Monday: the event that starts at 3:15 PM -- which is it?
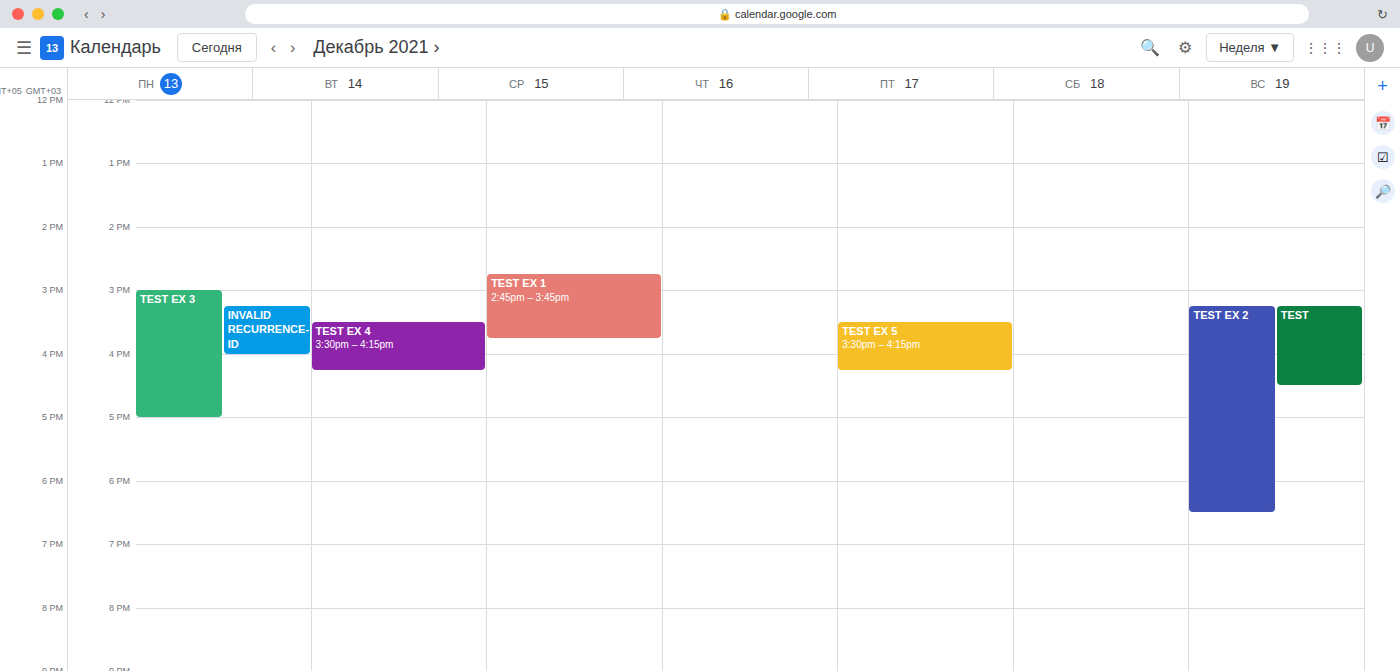
"INVALID RECURRENCE-ID"